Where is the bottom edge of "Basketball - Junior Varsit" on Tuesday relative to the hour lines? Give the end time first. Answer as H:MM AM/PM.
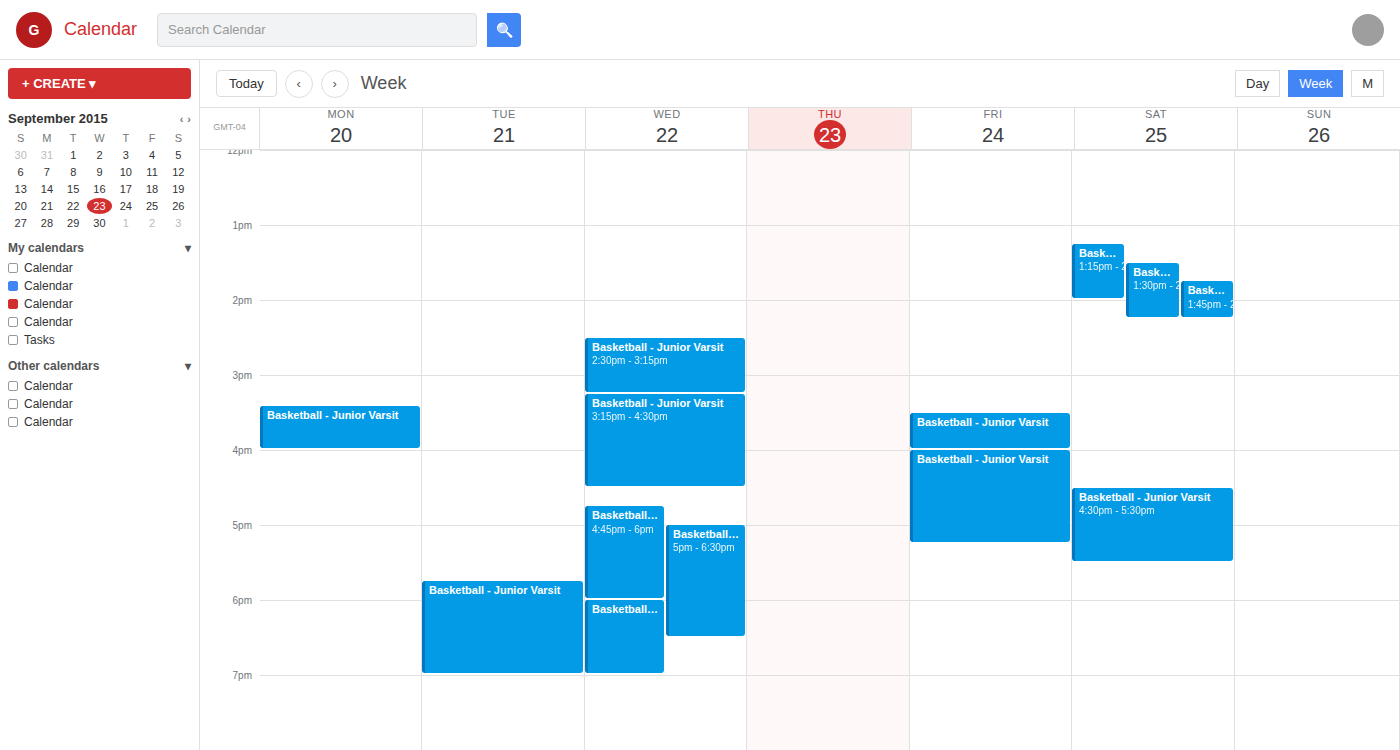
7:00 PM -- exactly on the 7 PM line.